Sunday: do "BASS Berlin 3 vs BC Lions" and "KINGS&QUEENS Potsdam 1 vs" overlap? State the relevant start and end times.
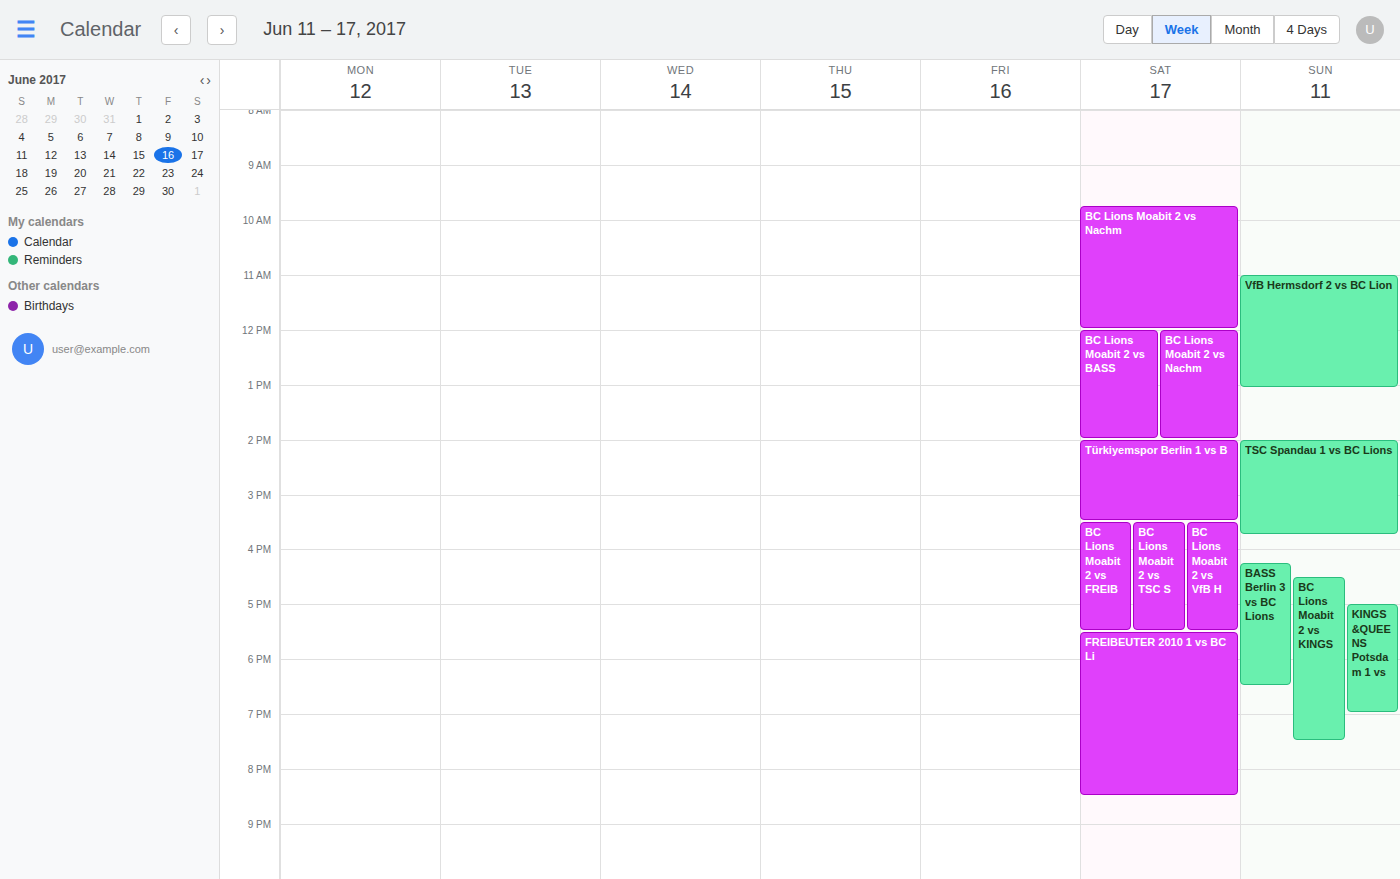
"KINGS&QUEENS Potsdam 1 vs" starts at 5:00 PM, before "BASS Berlin 3 vs BC Lions" ends at 6:30 PM -- they overlap.